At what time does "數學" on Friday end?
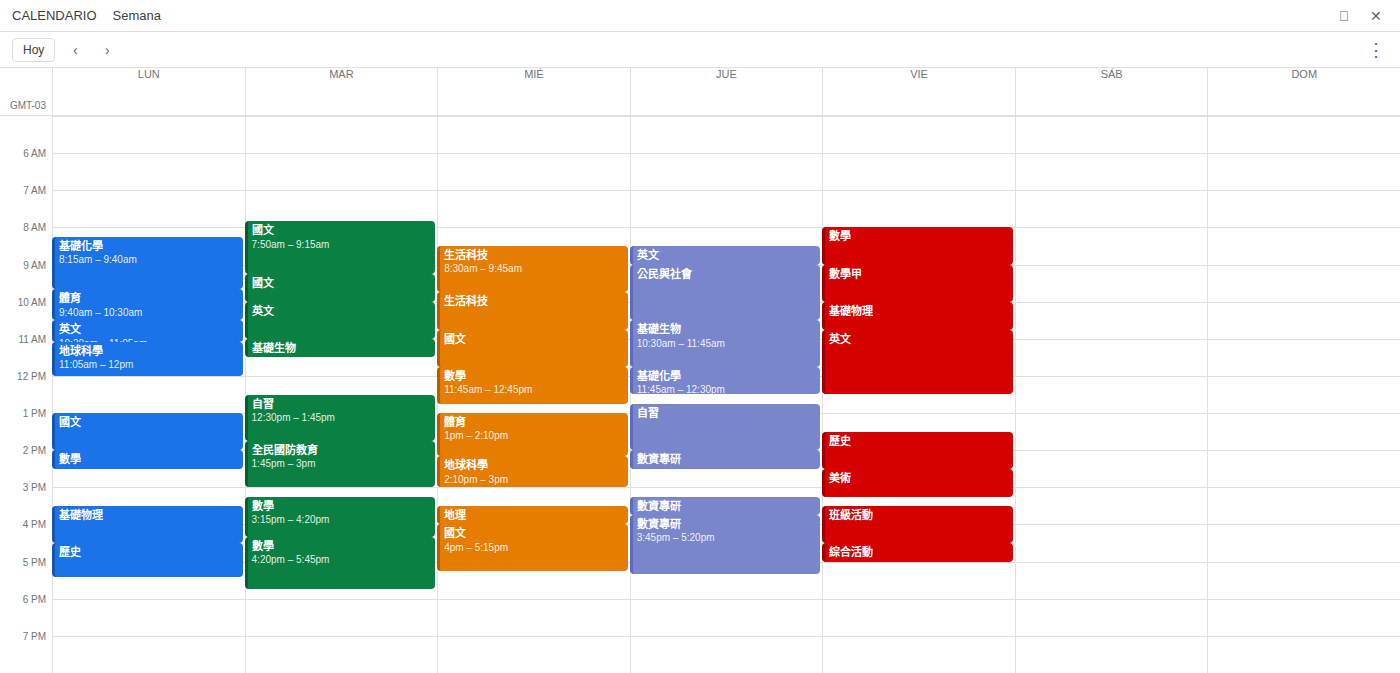
9:00 AM